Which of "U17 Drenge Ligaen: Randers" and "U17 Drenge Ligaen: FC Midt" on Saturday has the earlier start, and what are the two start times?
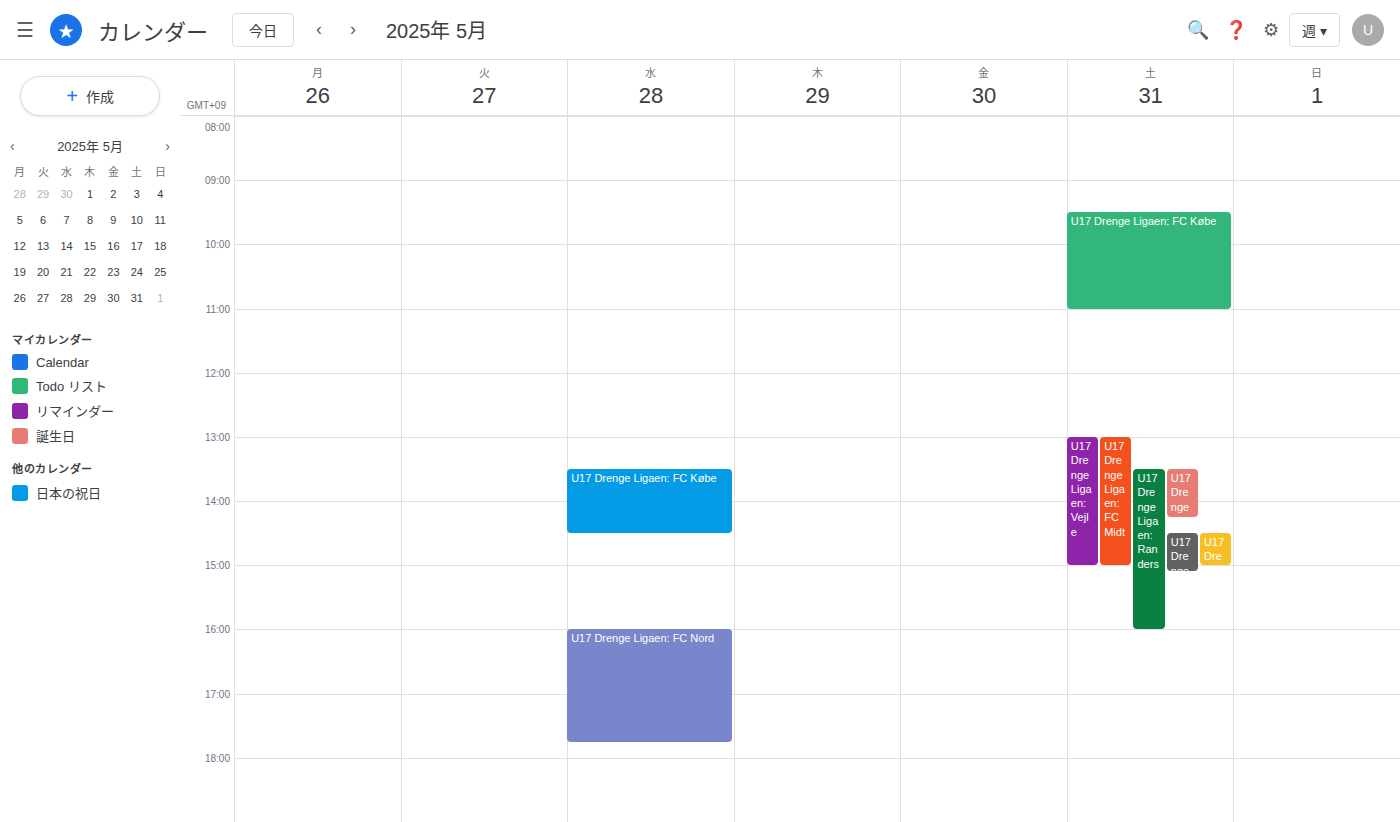
"U17 Drenge Ligaen: FC Midt" 1:00 PM; "U17 Drenge Ligaen: Randers" 1:30 PM.